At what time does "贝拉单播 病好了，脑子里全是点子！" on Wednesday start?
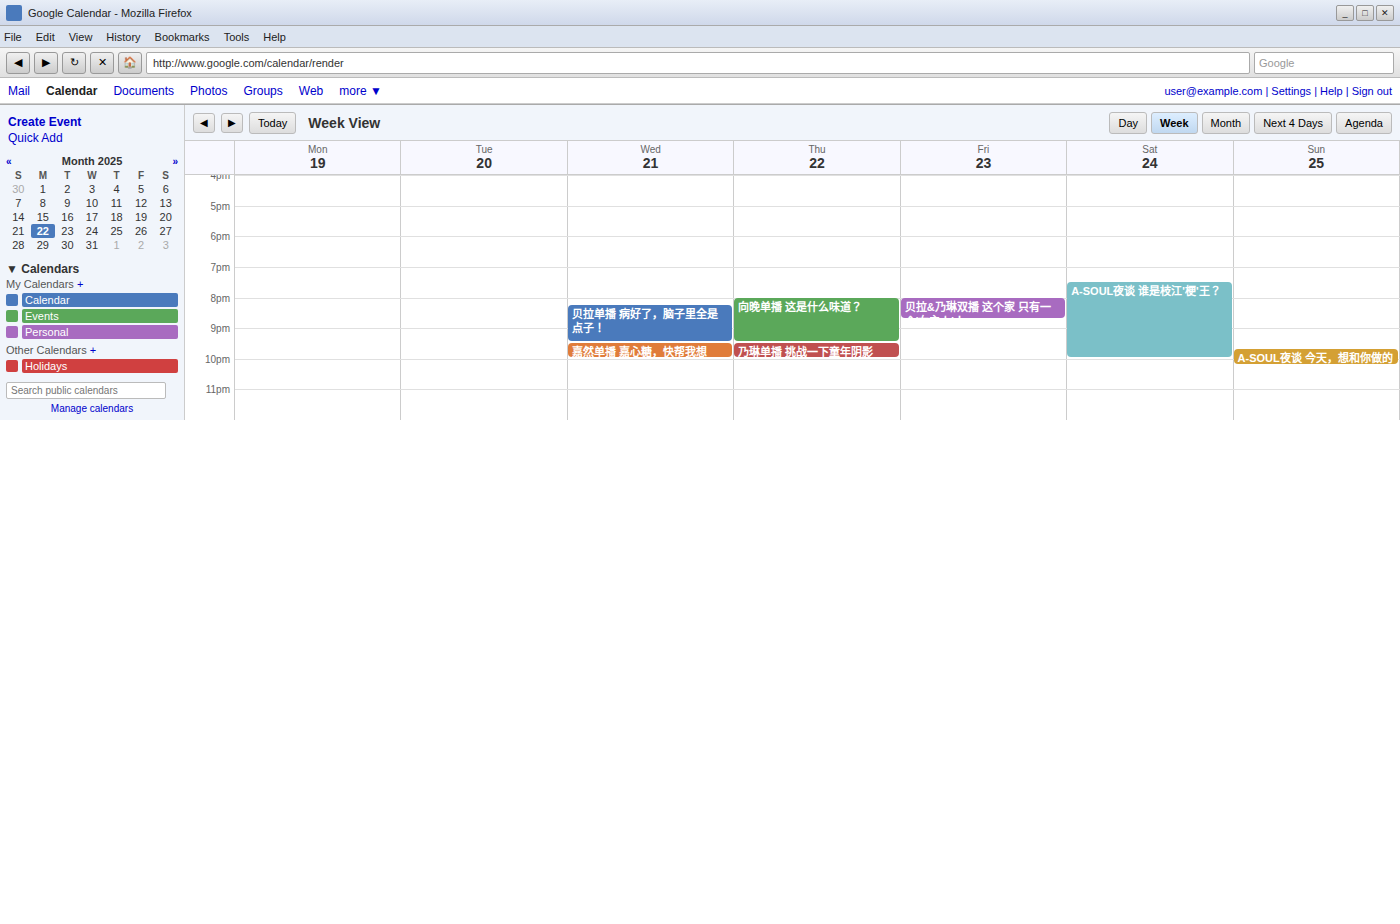
8:15 PM